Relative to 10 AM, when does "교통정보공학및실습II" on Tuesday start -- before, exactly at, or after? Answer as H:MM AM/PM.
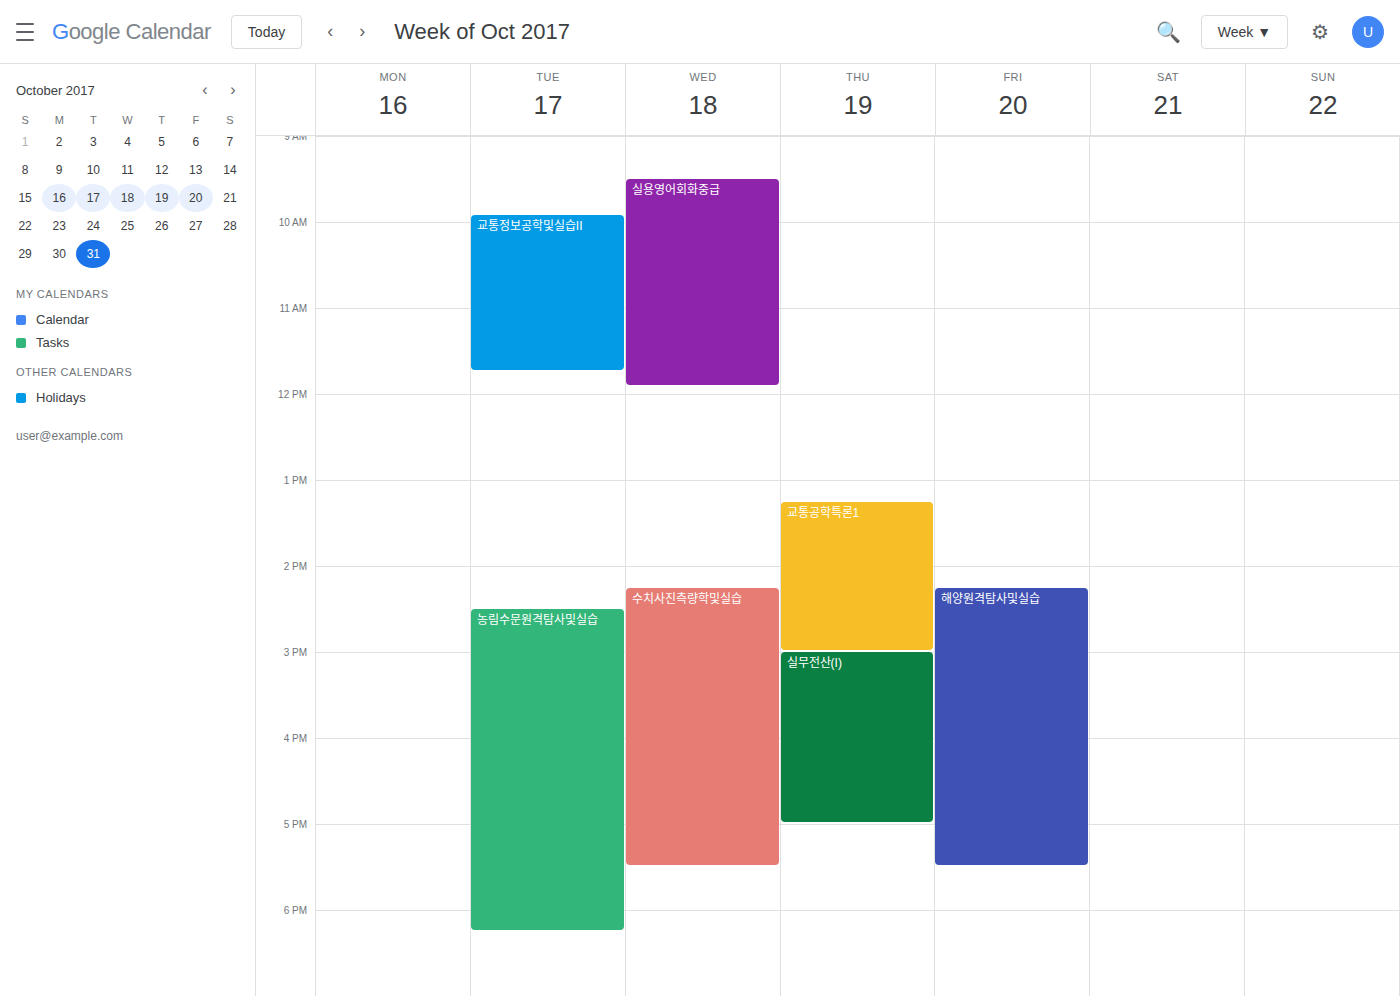
9:55 AM -- before 10 AM, 5 minutes above the 10 AM line.